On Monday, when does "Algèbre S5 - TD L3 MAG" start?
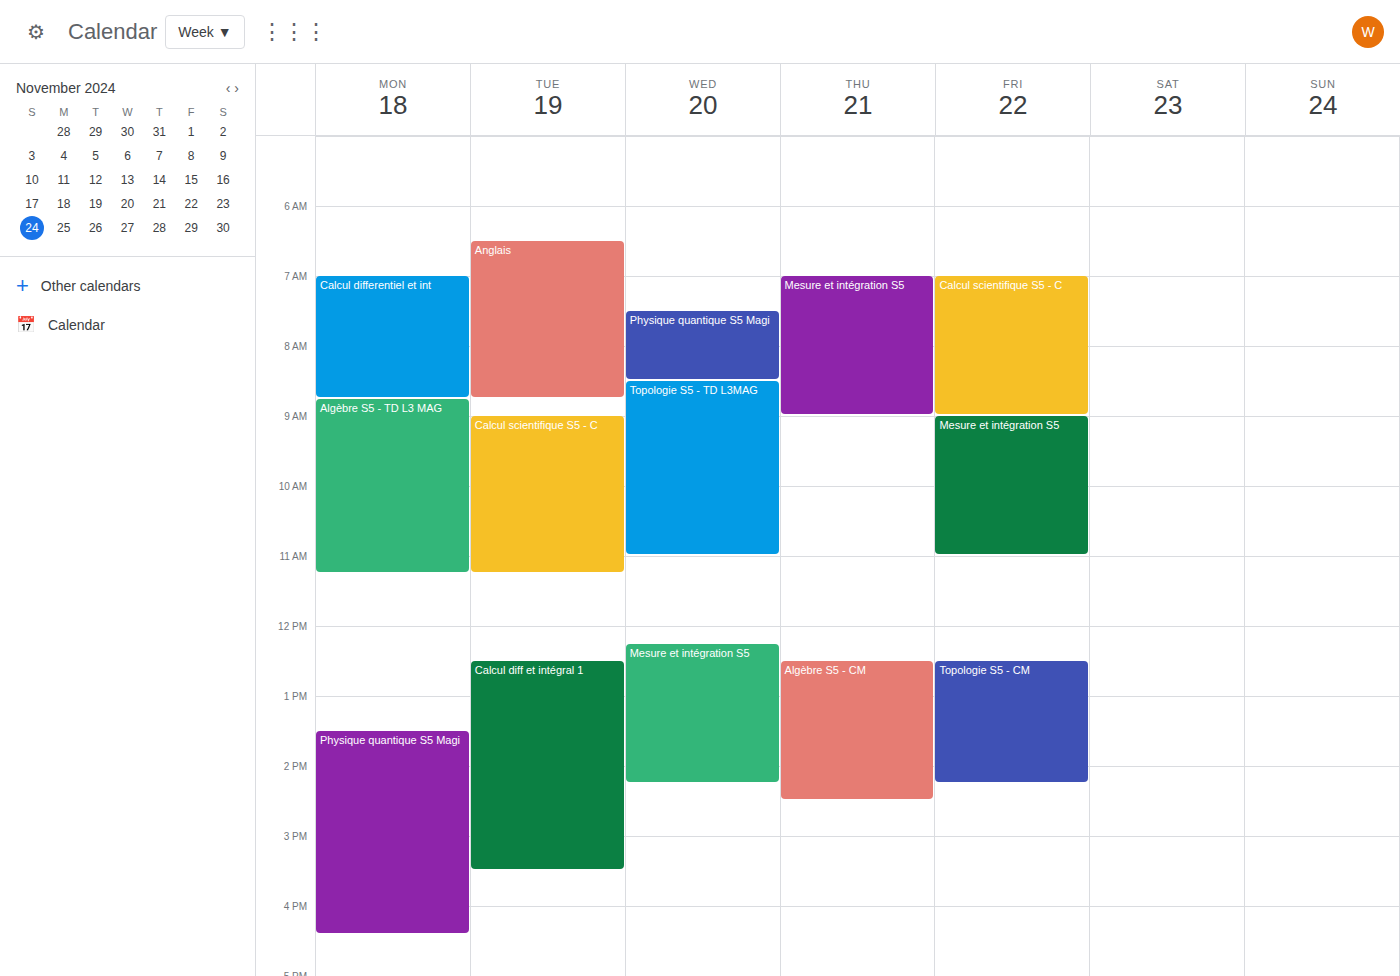
8:45 AM